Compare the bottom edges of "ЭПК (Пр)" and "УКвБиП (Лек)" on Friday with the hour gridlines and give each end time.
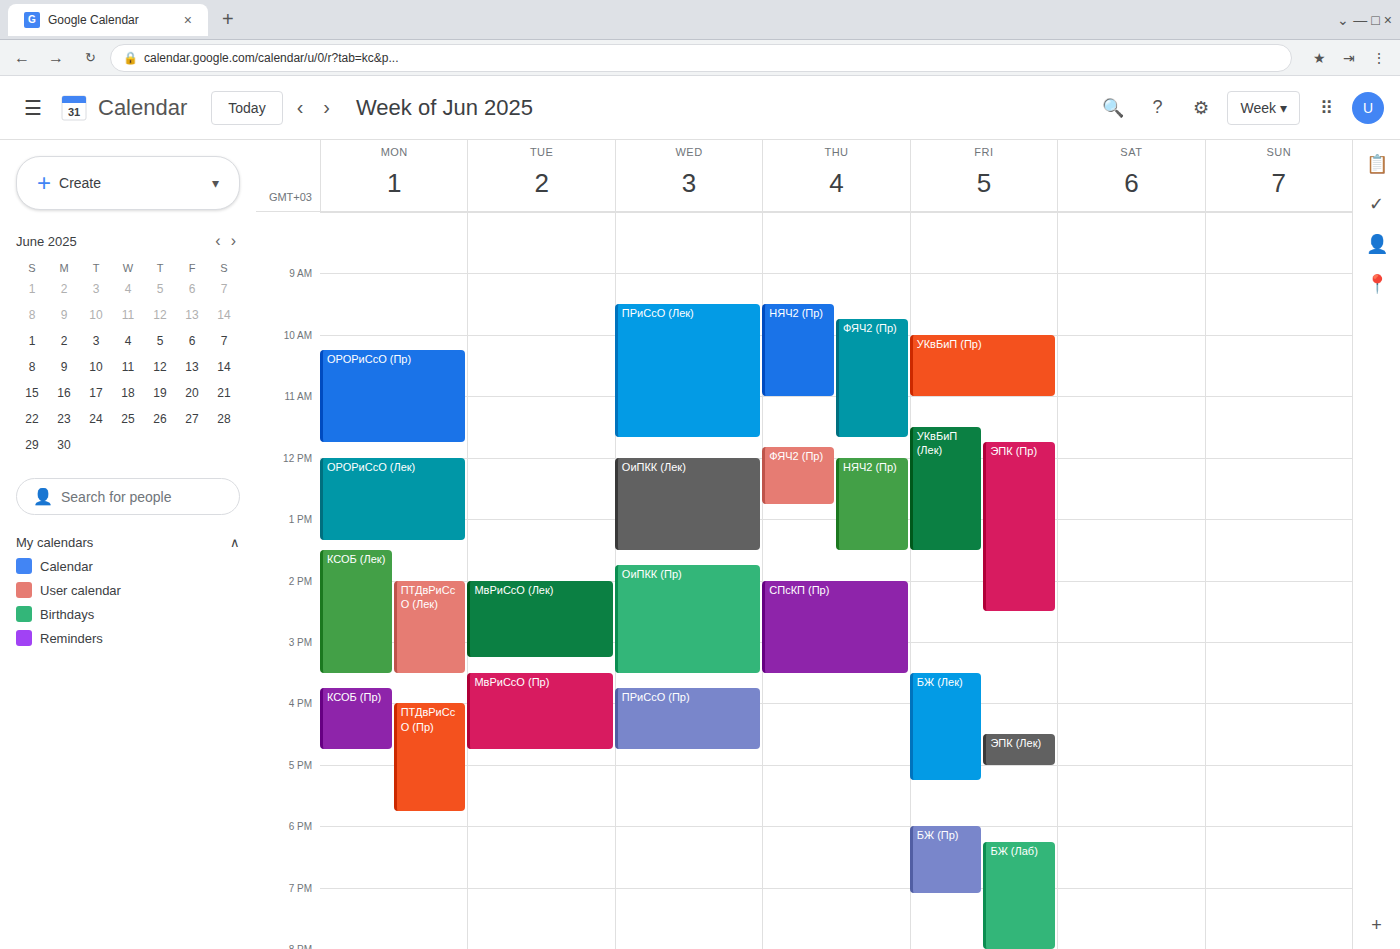
"ЭПК (Пр)": 2:30 PM, halfway between the 2 PM and 3 PM lines. "УКвБиП (Лек)": 1:30 PM, halfway between the 1 PM and 2 PM lines.